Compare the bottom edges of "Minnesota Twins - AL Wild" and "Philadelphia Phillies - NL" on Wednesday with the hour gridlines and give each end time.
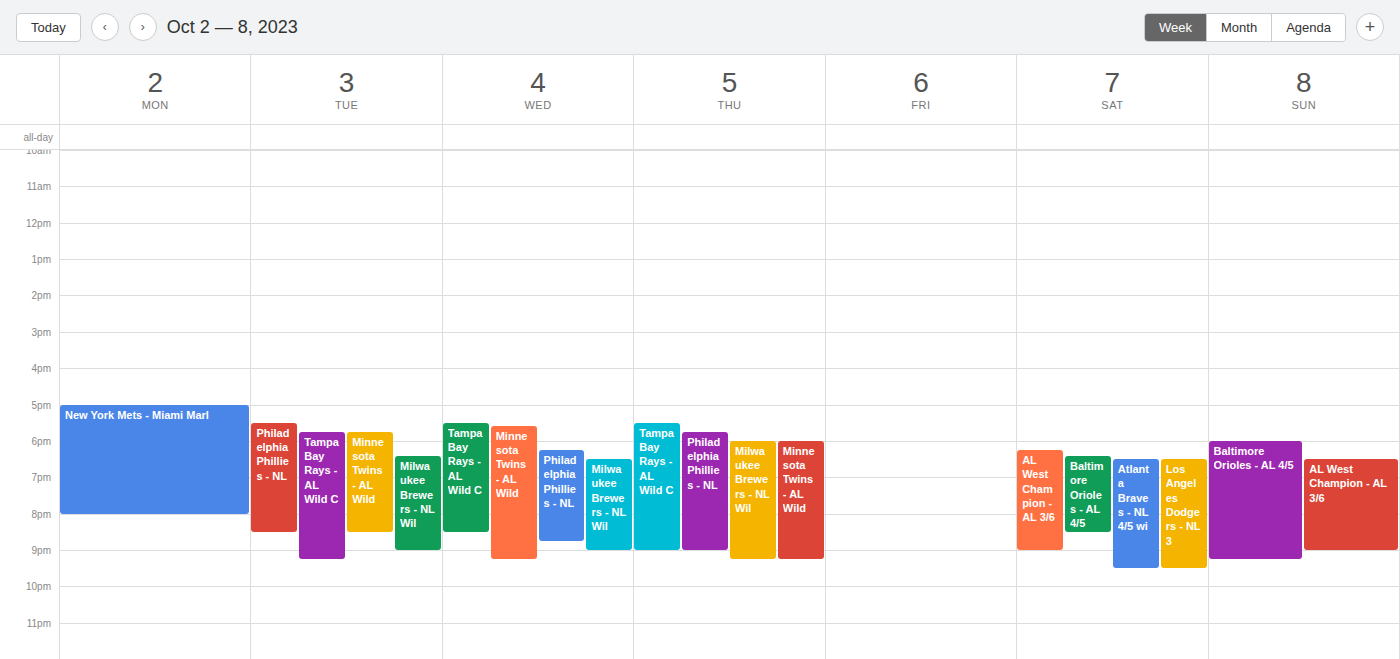
"Minnesota Twins - AL Wild": 9:15 PM, neither: a quarter of the way from the 9 PM line to the 10 PM line. "Philadelphia Phillies - NL": 8:45 PM, neither: three quarters of the way from the 8 PM line to the 9 PM line.